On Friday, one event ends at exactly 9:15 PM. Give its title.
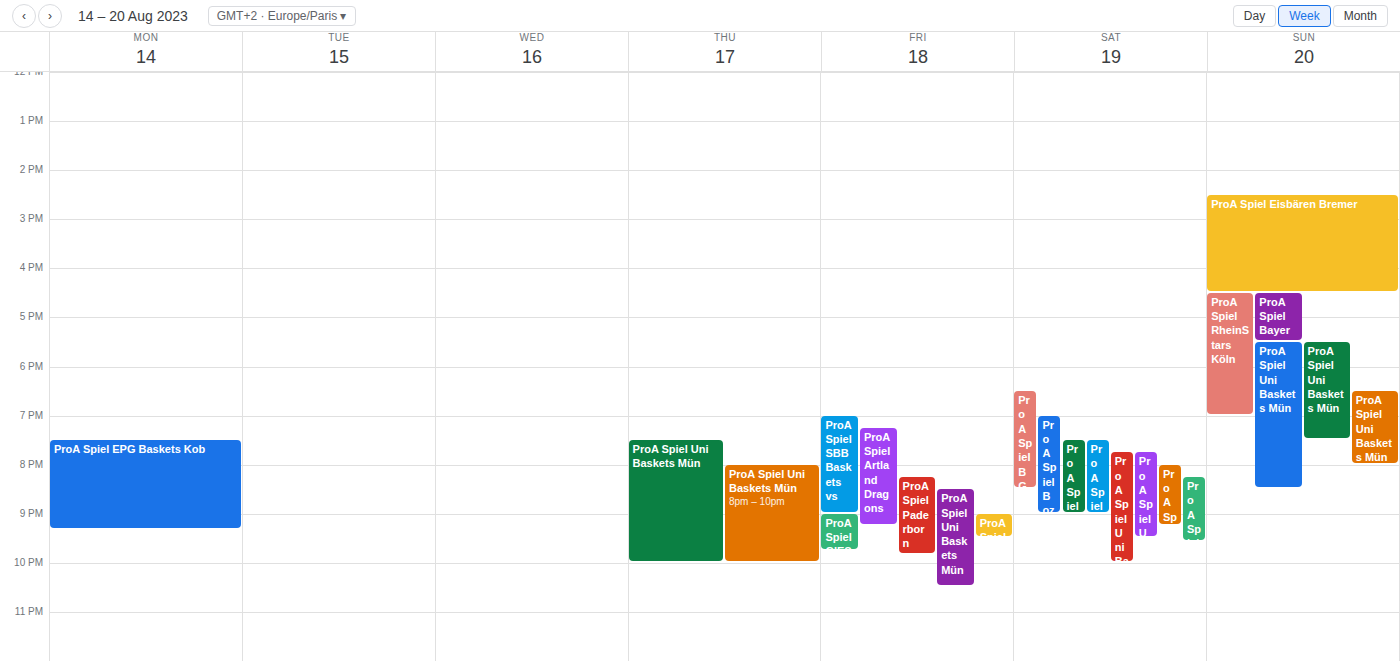
"ProA Spiel Artland Dragons"